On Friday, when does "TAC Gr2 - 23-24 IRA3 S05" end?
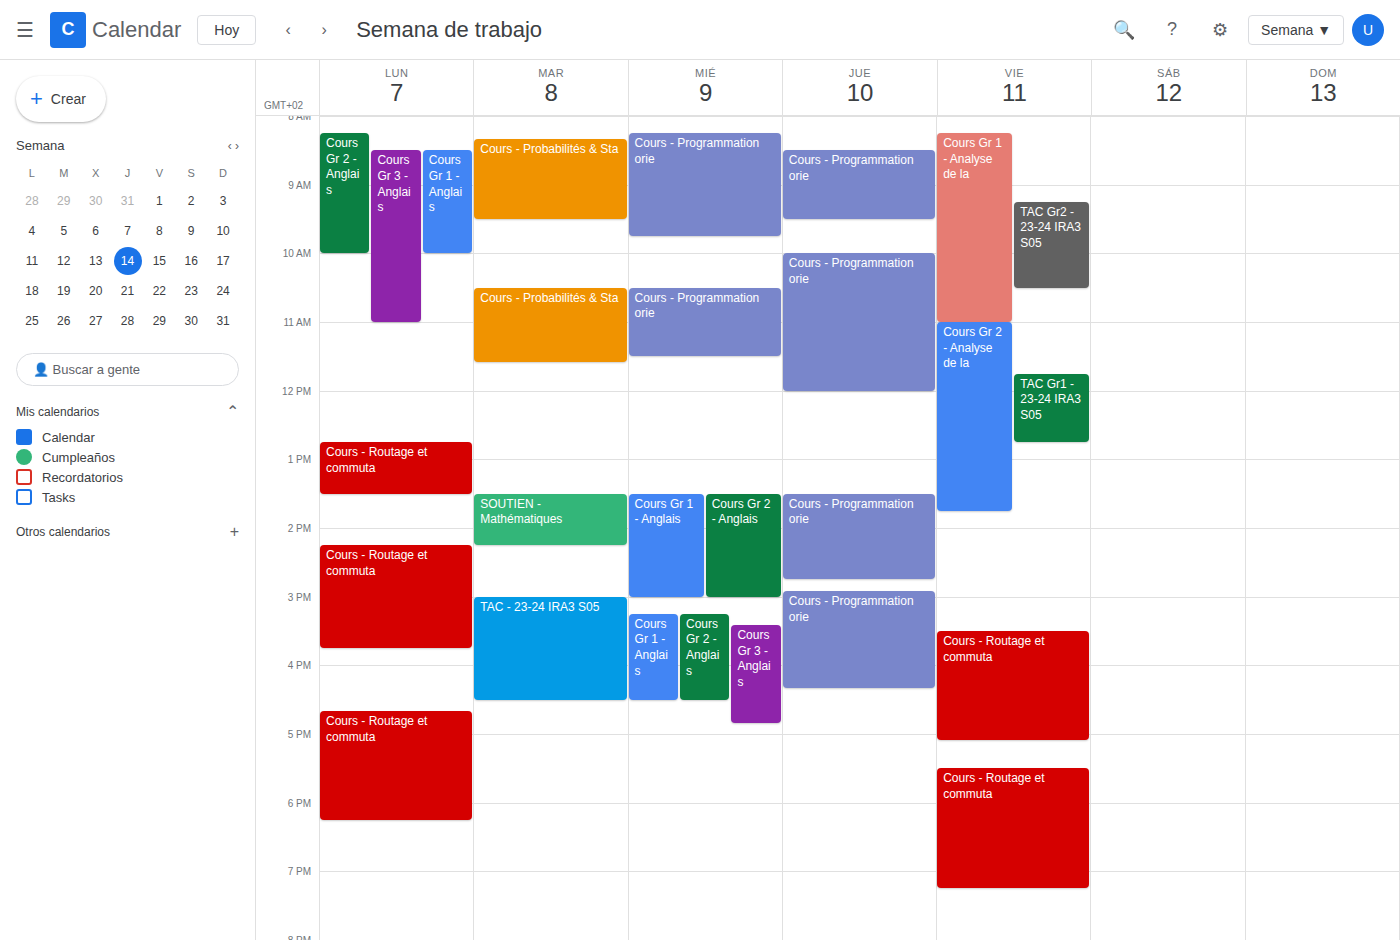
10:30 AM